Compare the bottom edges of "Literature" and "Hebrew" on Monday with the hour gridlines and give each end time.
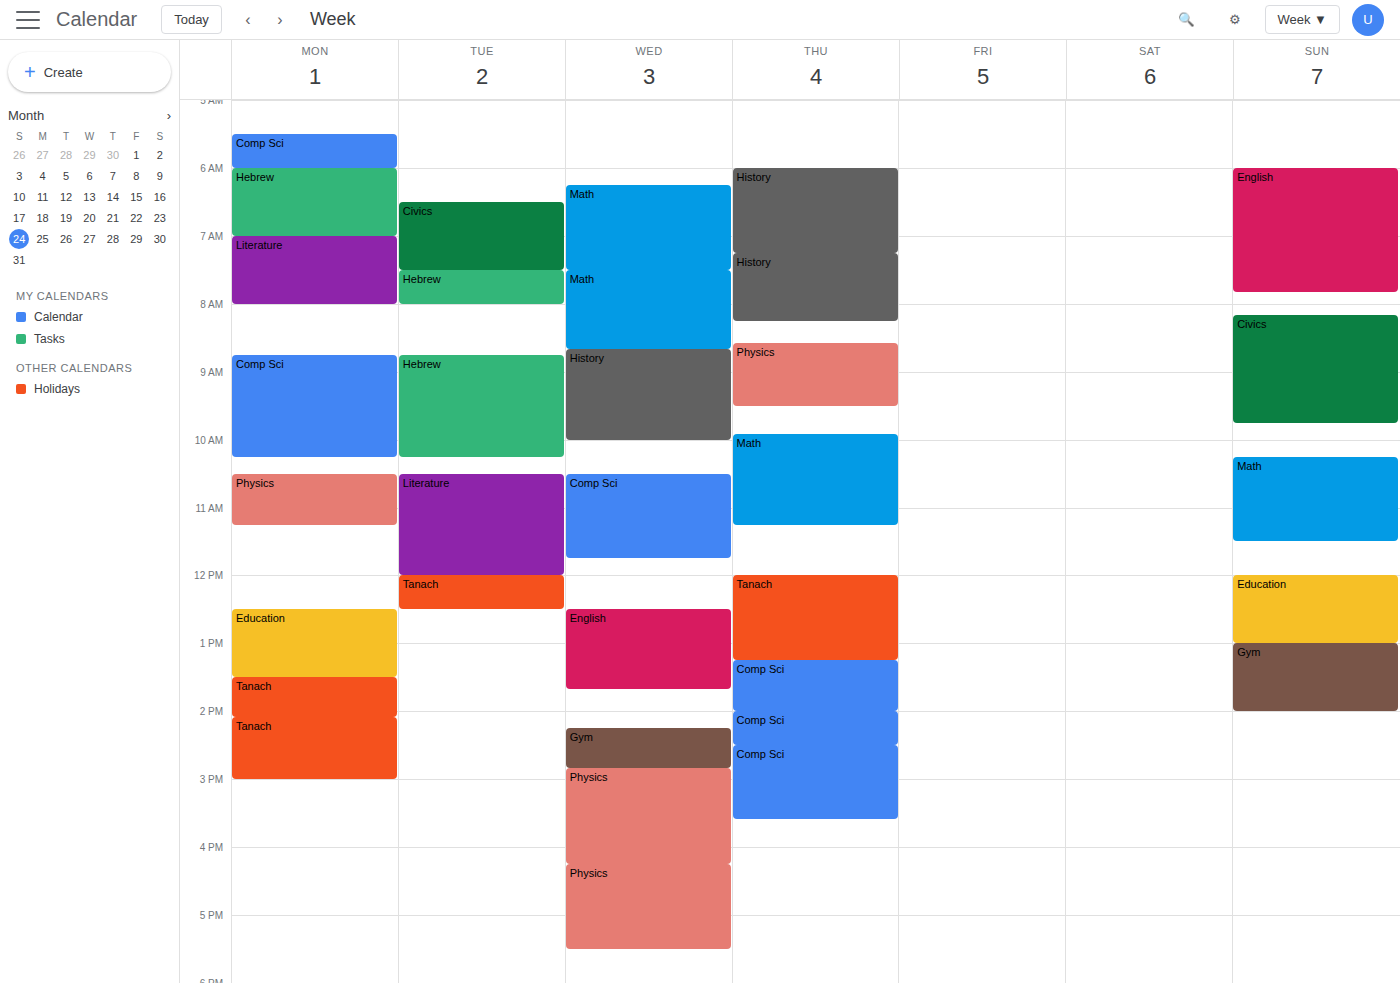
"Literature": 8:00 AM, exactly on the 8 AM line. "Hebrew": 7:00 AM, exactly on the 7 AM line.